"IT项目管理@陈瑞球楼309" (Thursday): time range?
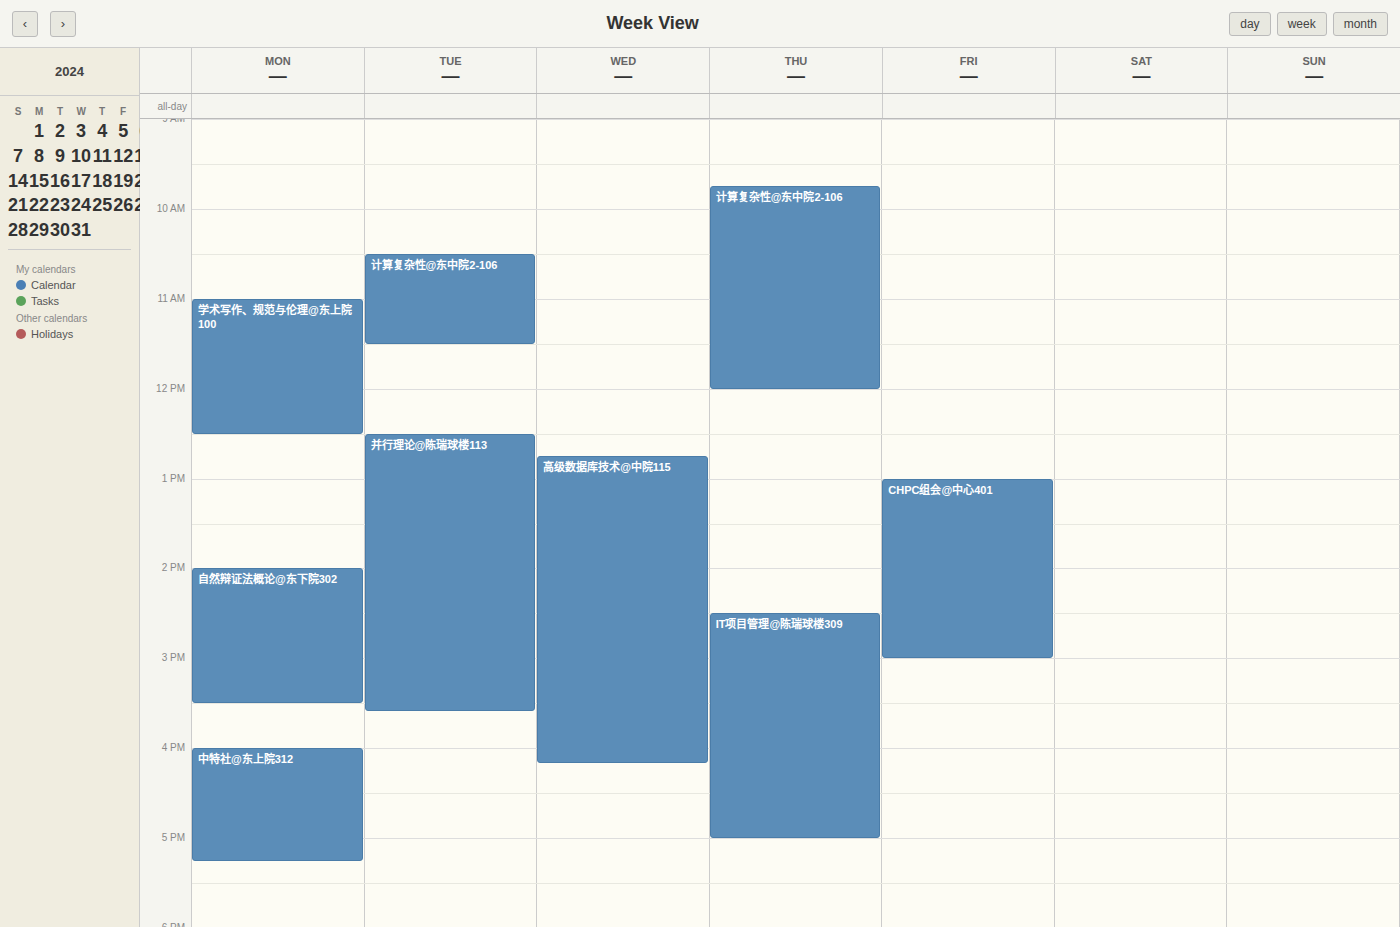
2:30 PM to 5:00 PM